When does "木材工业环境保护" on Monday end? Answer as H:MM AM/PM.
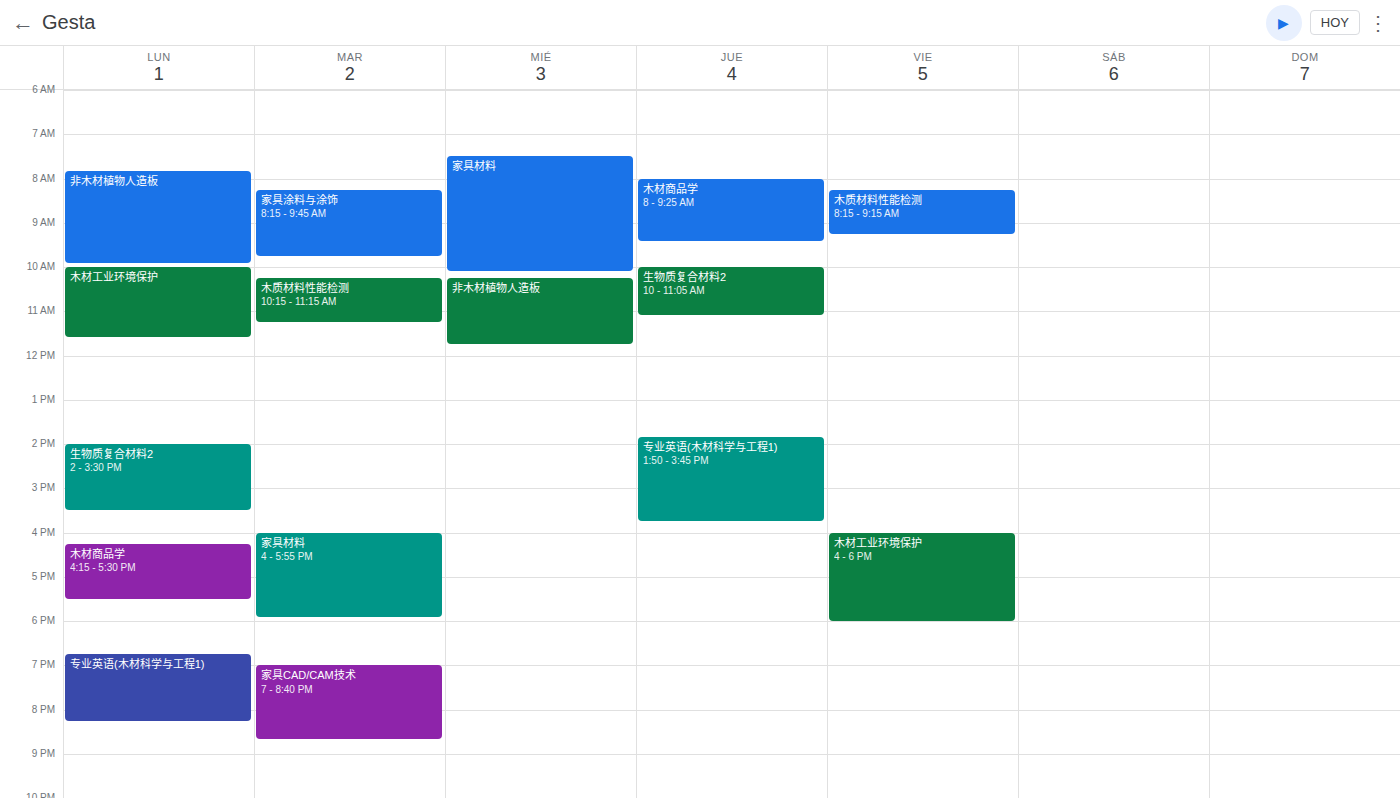
11:35 AM